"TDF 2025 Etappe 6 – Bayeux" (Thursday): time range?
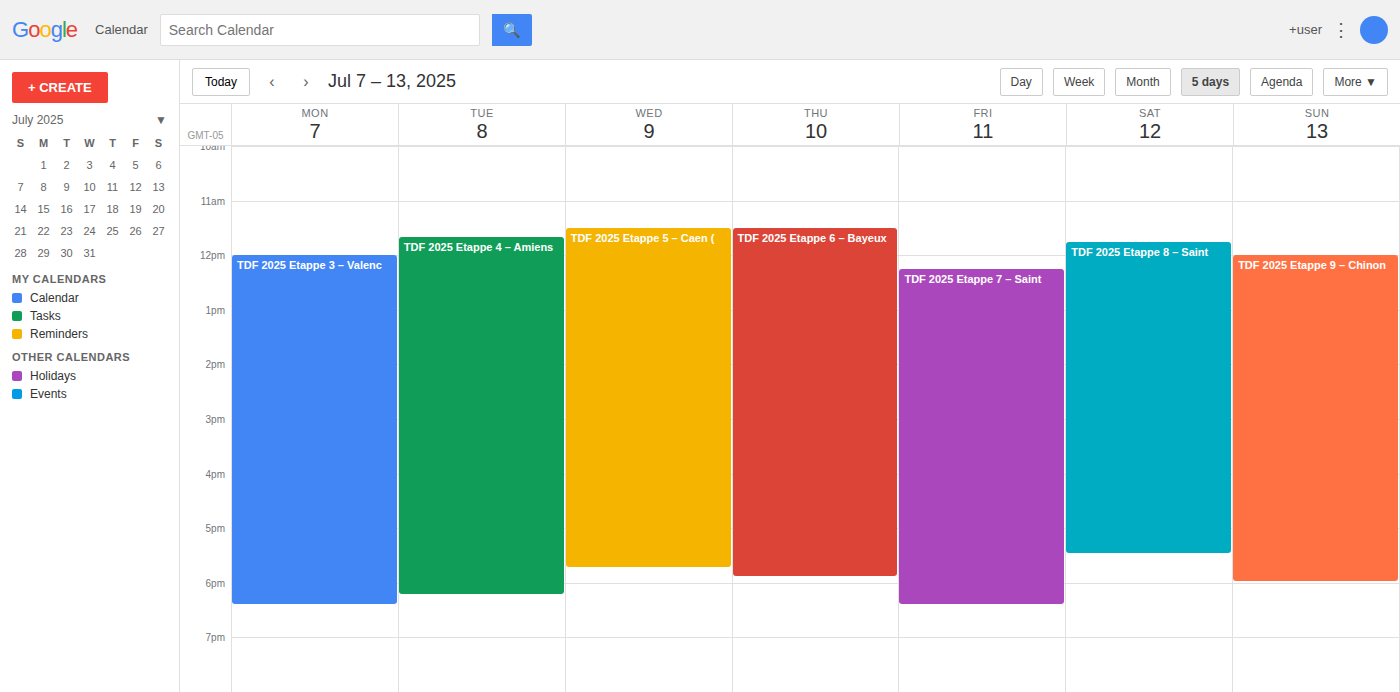
11:30 AM to 5:55 PM